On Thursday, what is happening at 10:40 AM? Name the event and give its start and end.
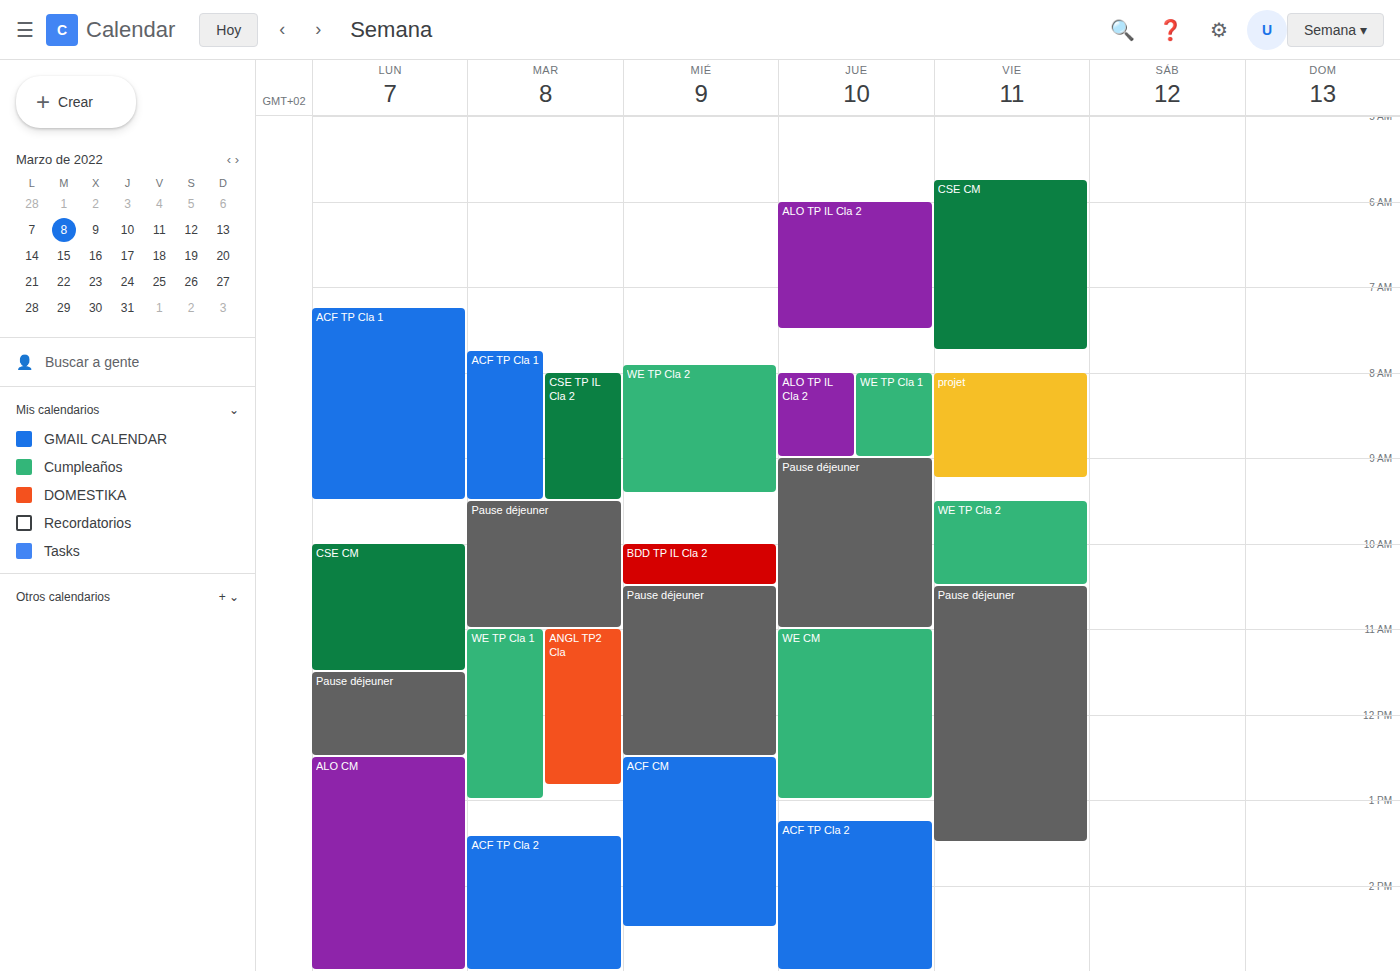
"Pause déjeuner", 9:00 AM to 11:00 AM